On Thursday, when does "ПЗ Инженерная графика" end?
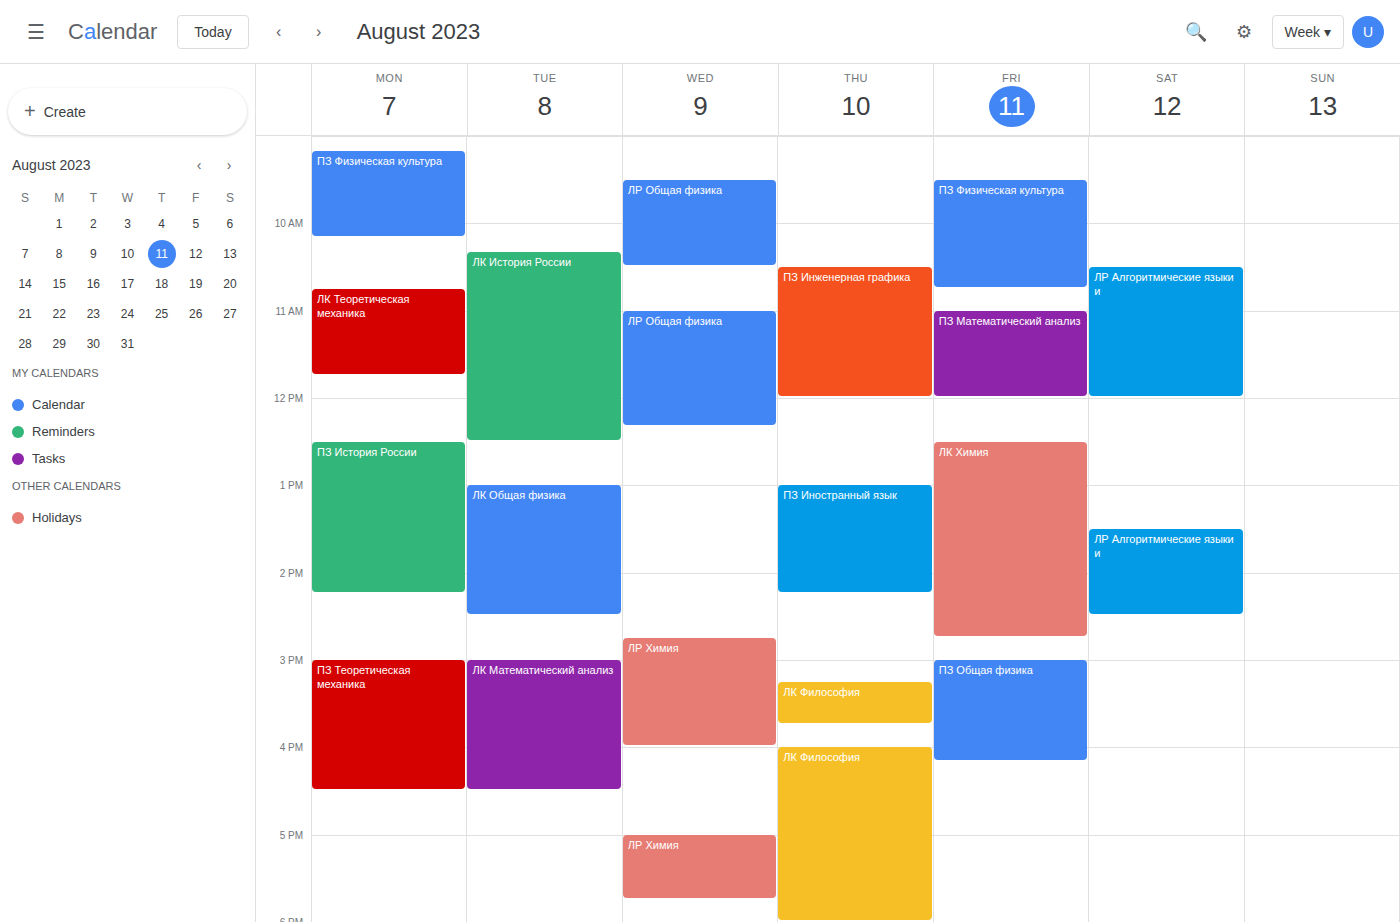
12:00 PM